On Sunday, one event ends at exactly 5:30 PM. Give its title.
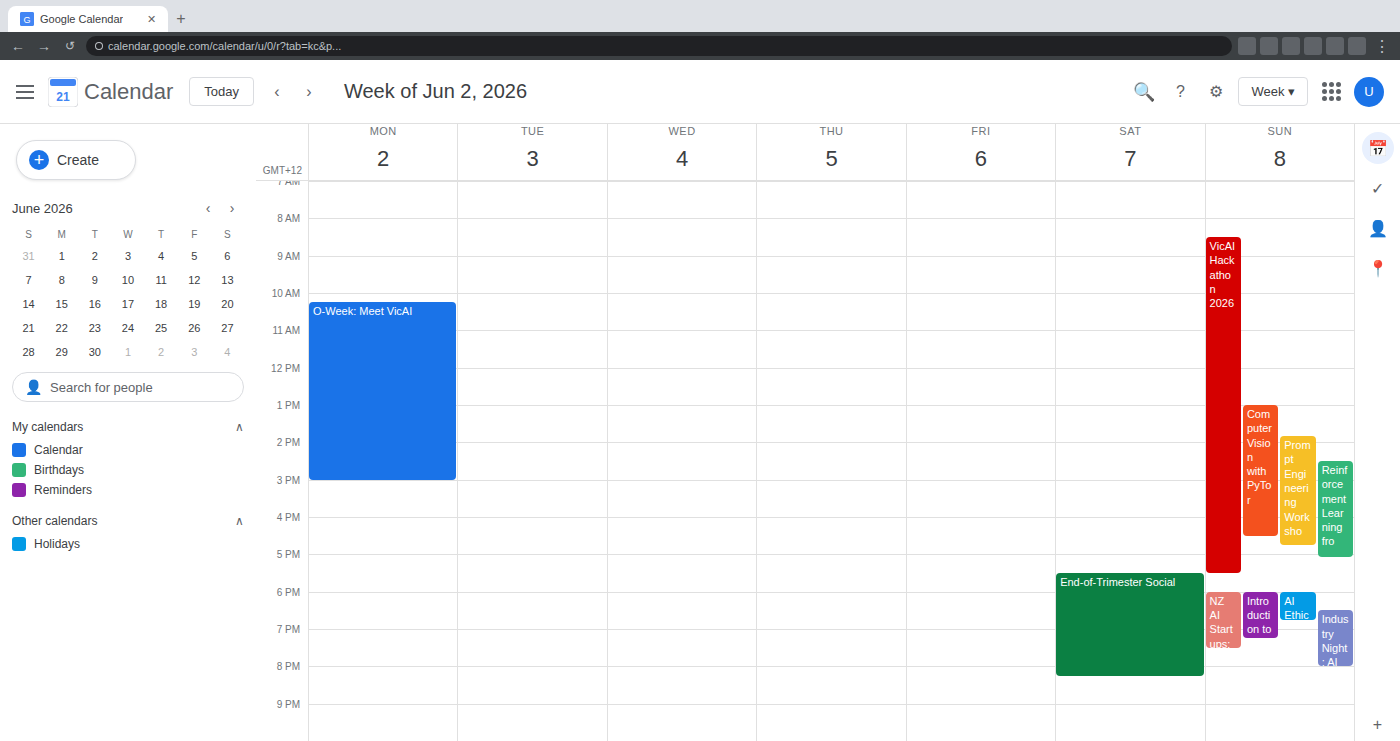
"VicAI Hackathon 2026"